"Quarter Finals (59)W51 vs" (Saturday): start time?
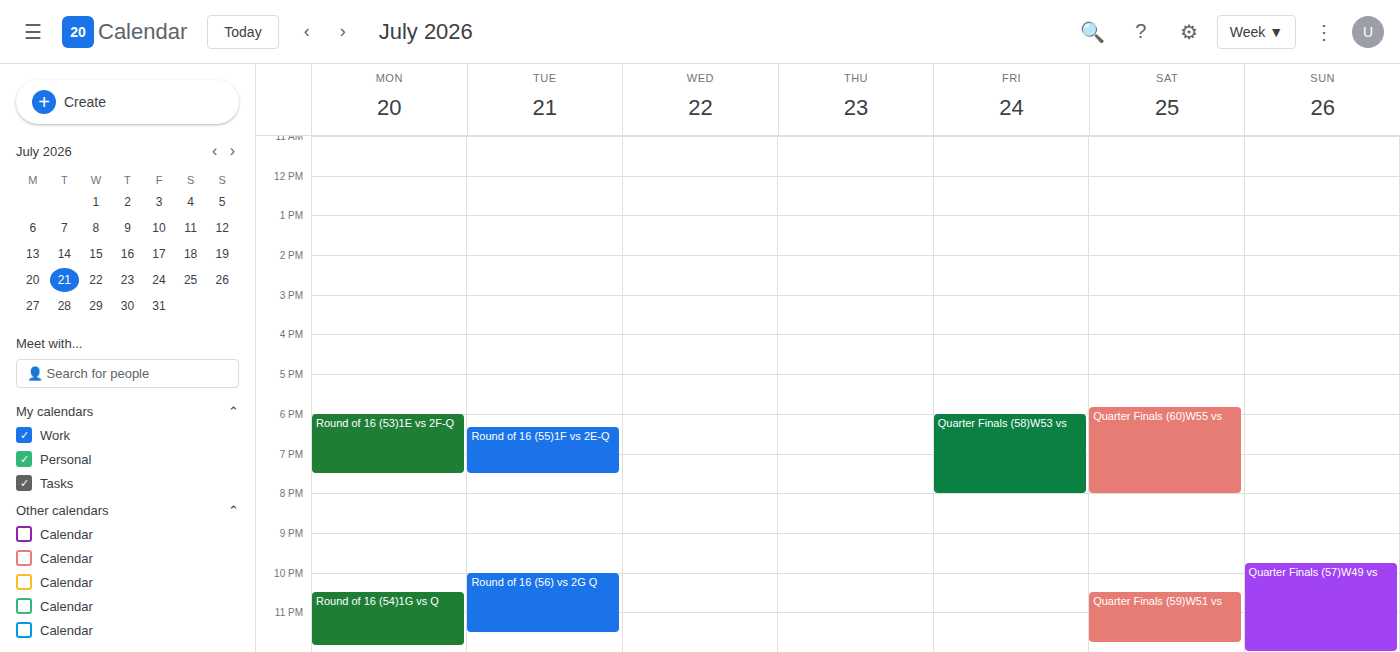
10:30 PM